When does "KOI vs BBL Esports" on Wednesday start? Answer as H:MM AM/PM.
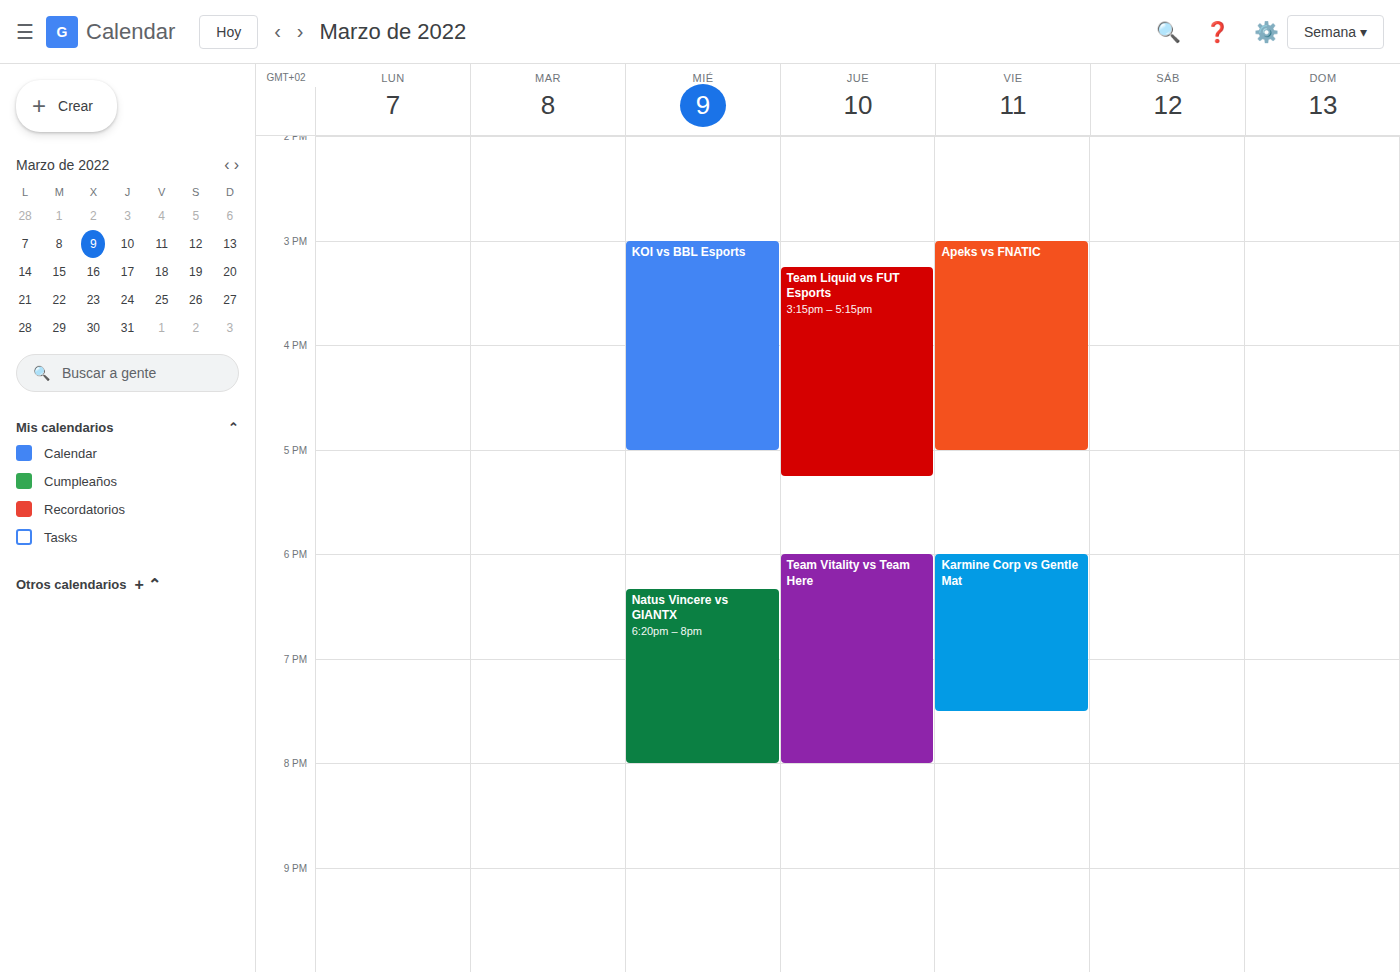
3:00 PM